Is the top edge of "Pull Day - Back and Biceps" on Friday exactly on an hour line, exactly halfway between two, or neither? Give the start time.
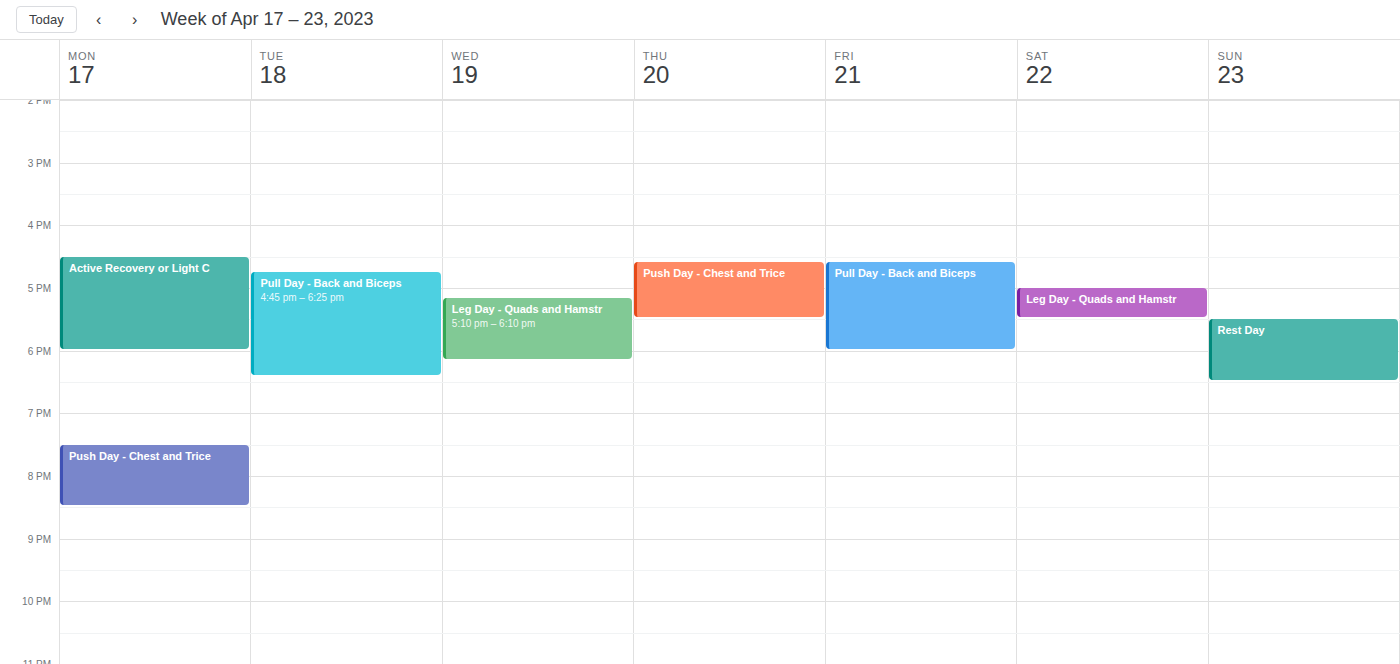
16:35 -- neither: 35 minutes below the 16:00 line and 25 minutes above the 17:00 line.